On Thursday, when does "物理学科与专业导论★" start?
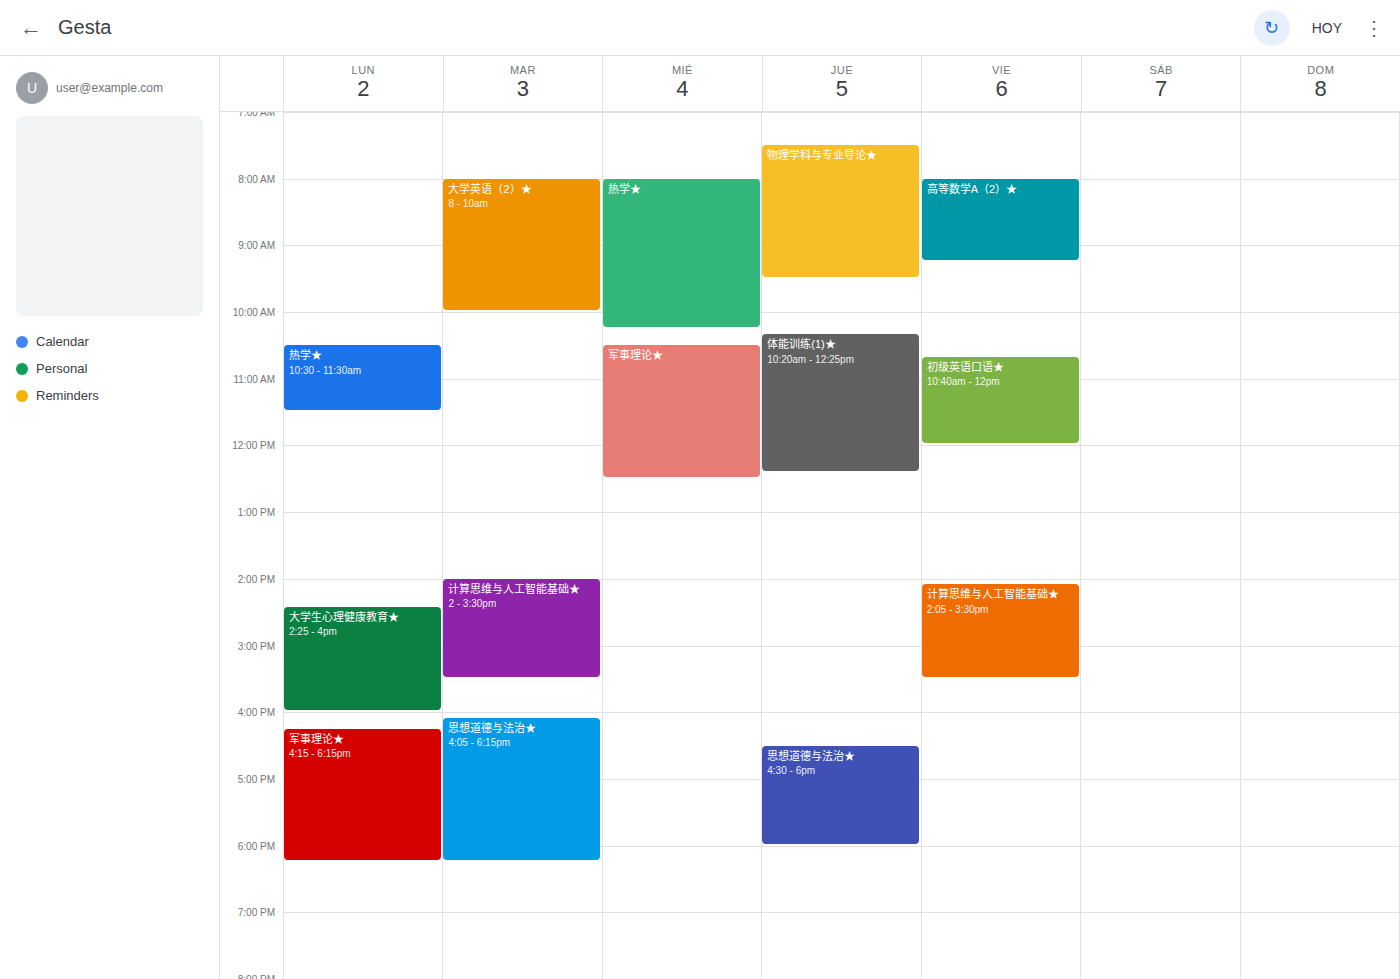
7:30 AM